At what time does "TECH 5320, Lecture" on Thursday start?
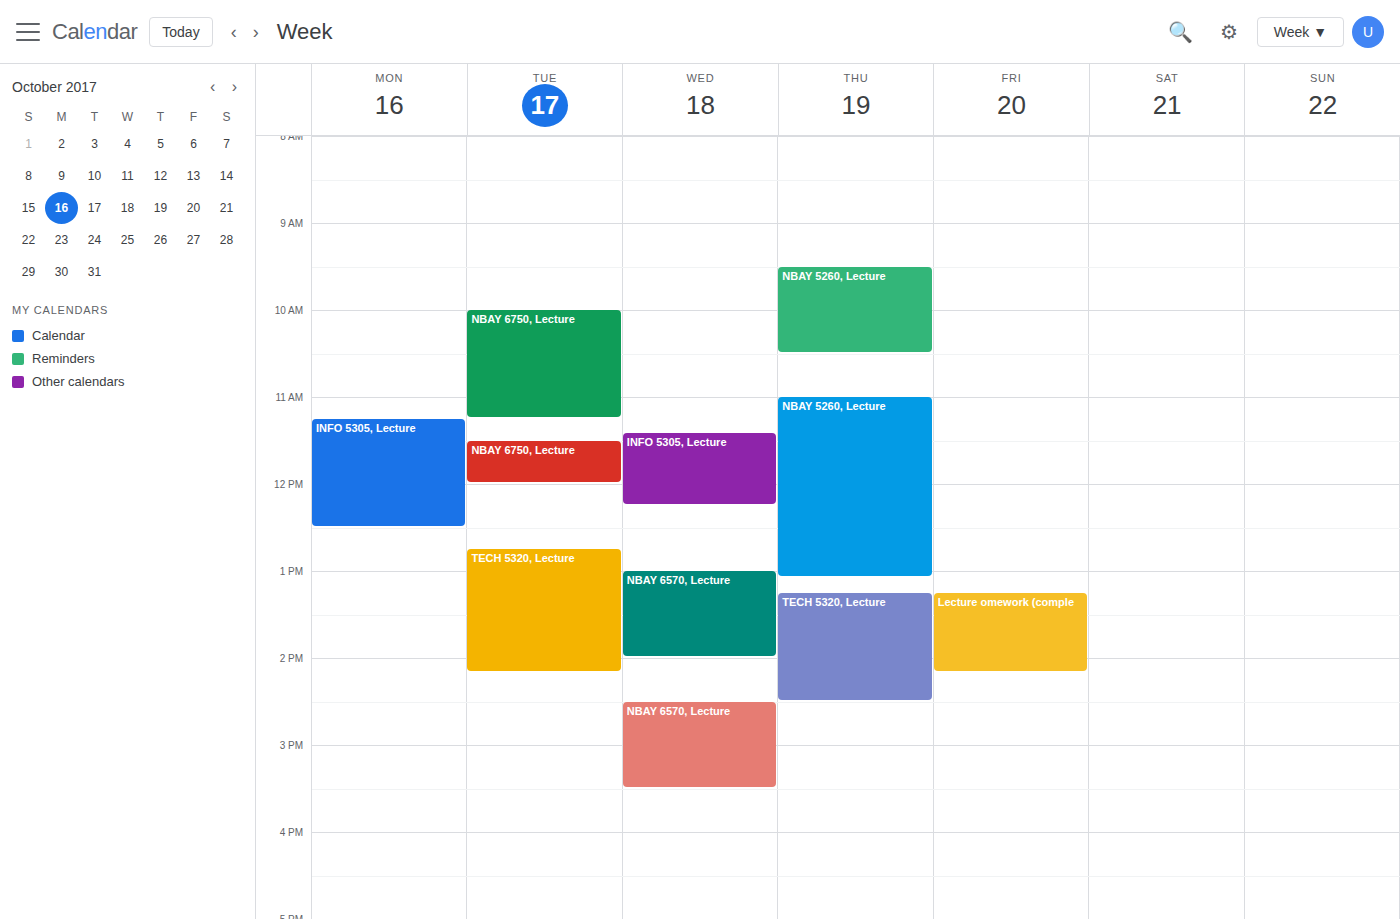
1:15 PM